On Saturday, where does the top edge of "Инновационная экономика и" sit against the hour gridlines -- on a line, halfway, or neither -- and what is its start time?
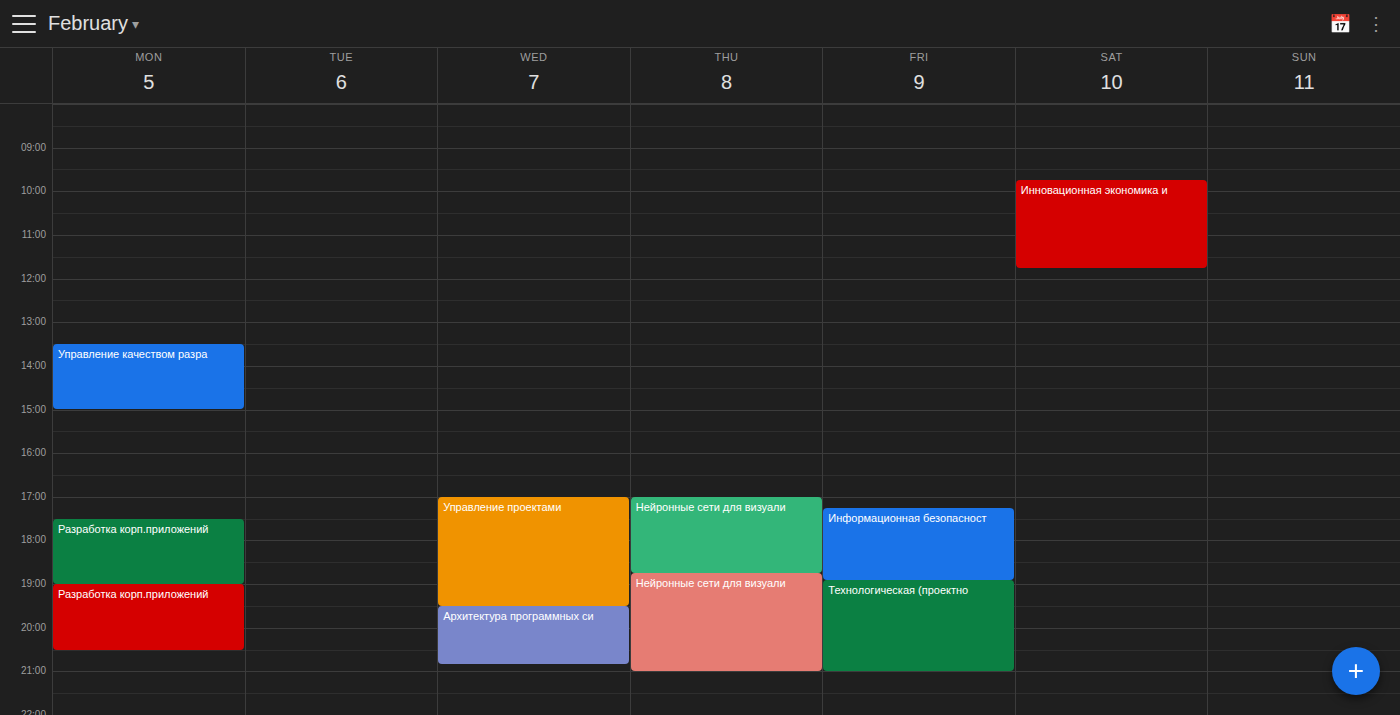
9:45 AM -- neither: three quarters of the way from the 9 AM line to the 10 AM line.